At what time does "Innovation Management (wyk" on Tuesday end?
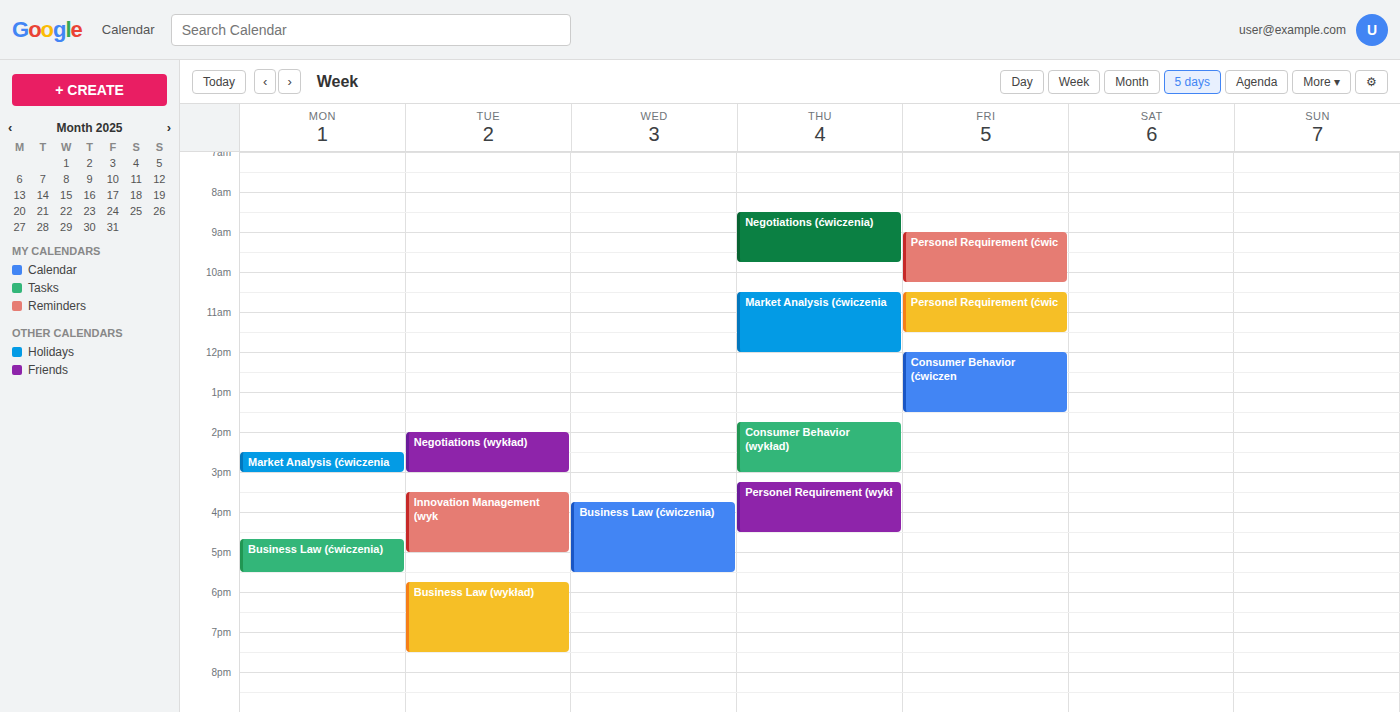
17:00